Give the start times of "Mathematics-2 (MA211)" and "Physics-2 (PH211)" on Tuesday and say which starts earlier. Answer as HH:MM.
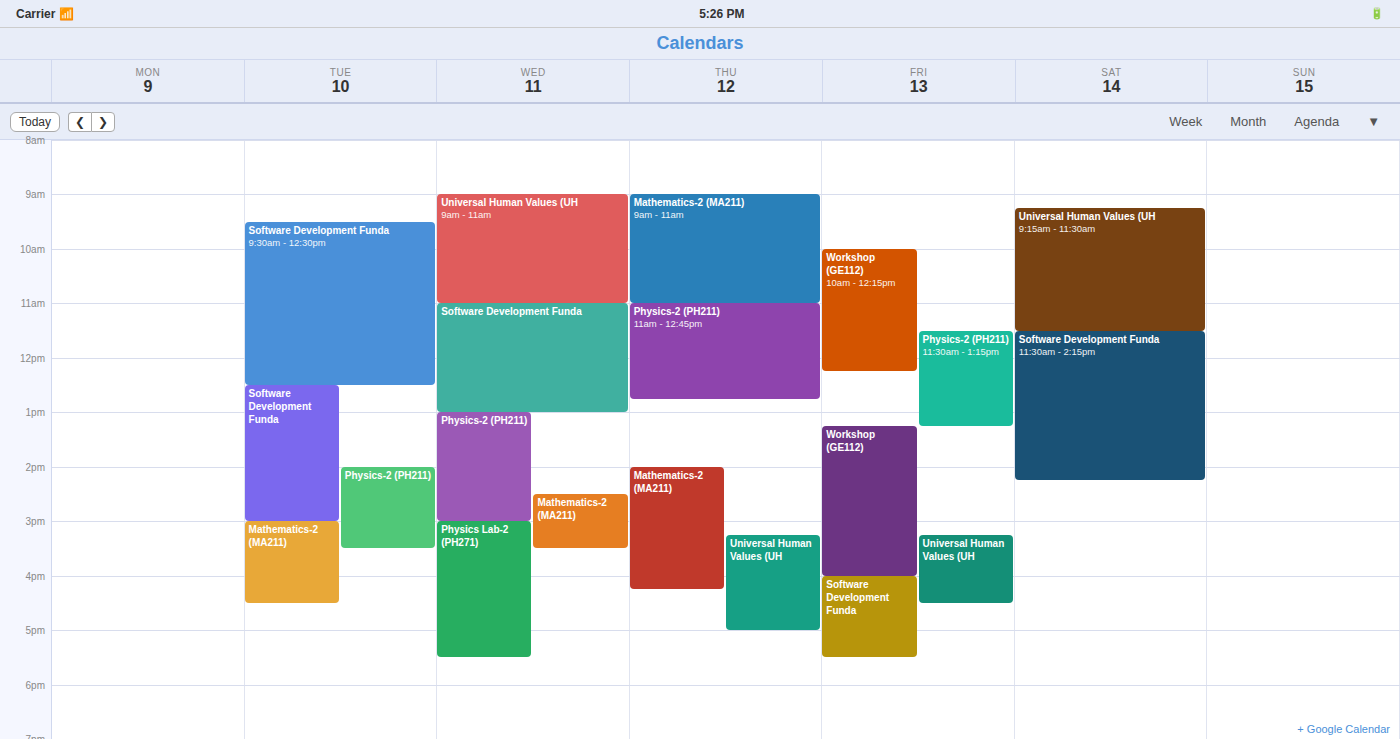
"Physics-2 (PH211)" 14:00; "Mathematics-2 (MA211)" 15:00.